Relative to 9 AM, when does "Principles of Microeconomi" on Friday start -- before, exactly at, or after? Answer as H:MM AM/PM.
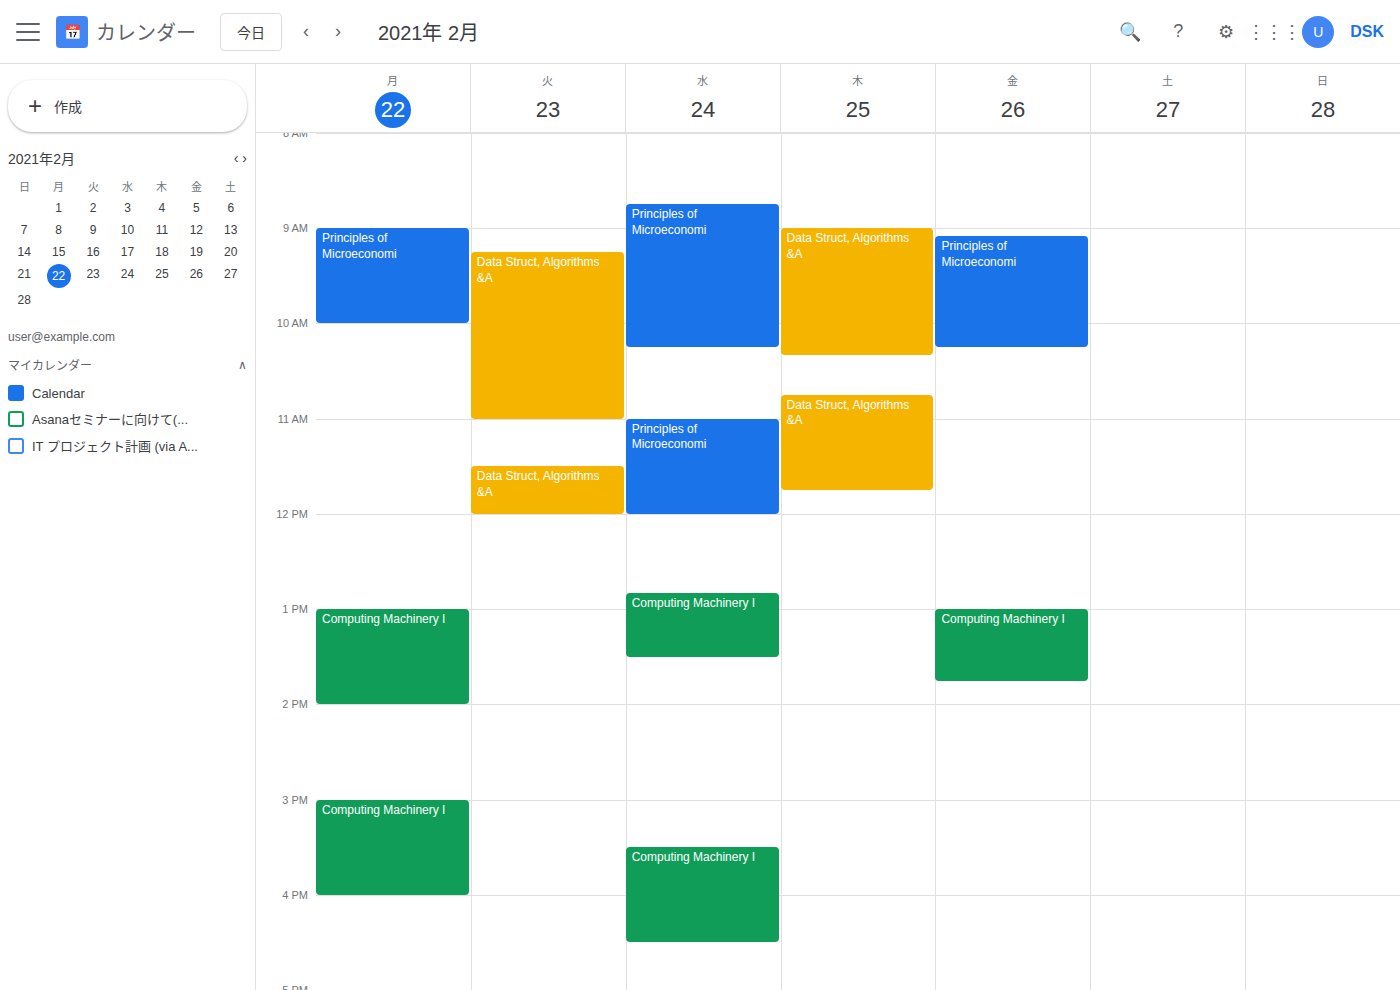
9:05 AM -- after 9 AM, 5 minutes below the 9 AM line.